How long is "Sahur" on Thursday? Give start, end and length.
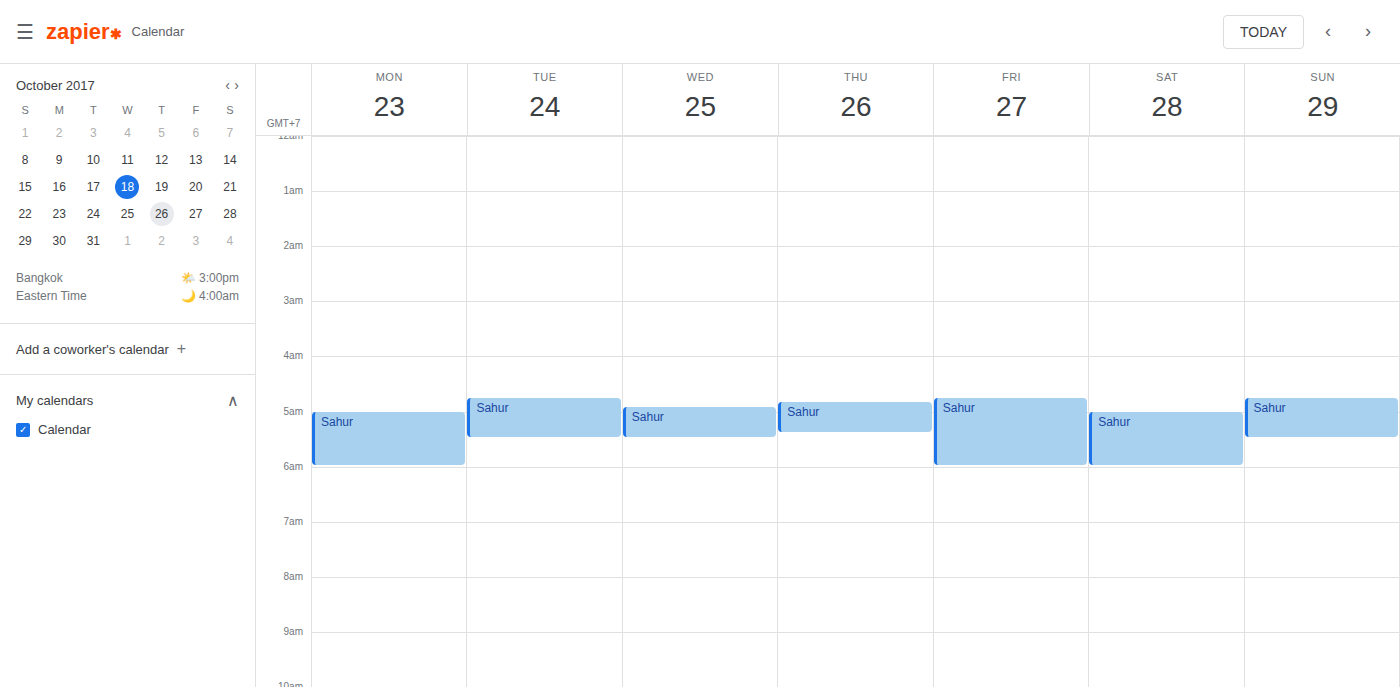
4:50 AM to 5:25 AM, 35 minutes